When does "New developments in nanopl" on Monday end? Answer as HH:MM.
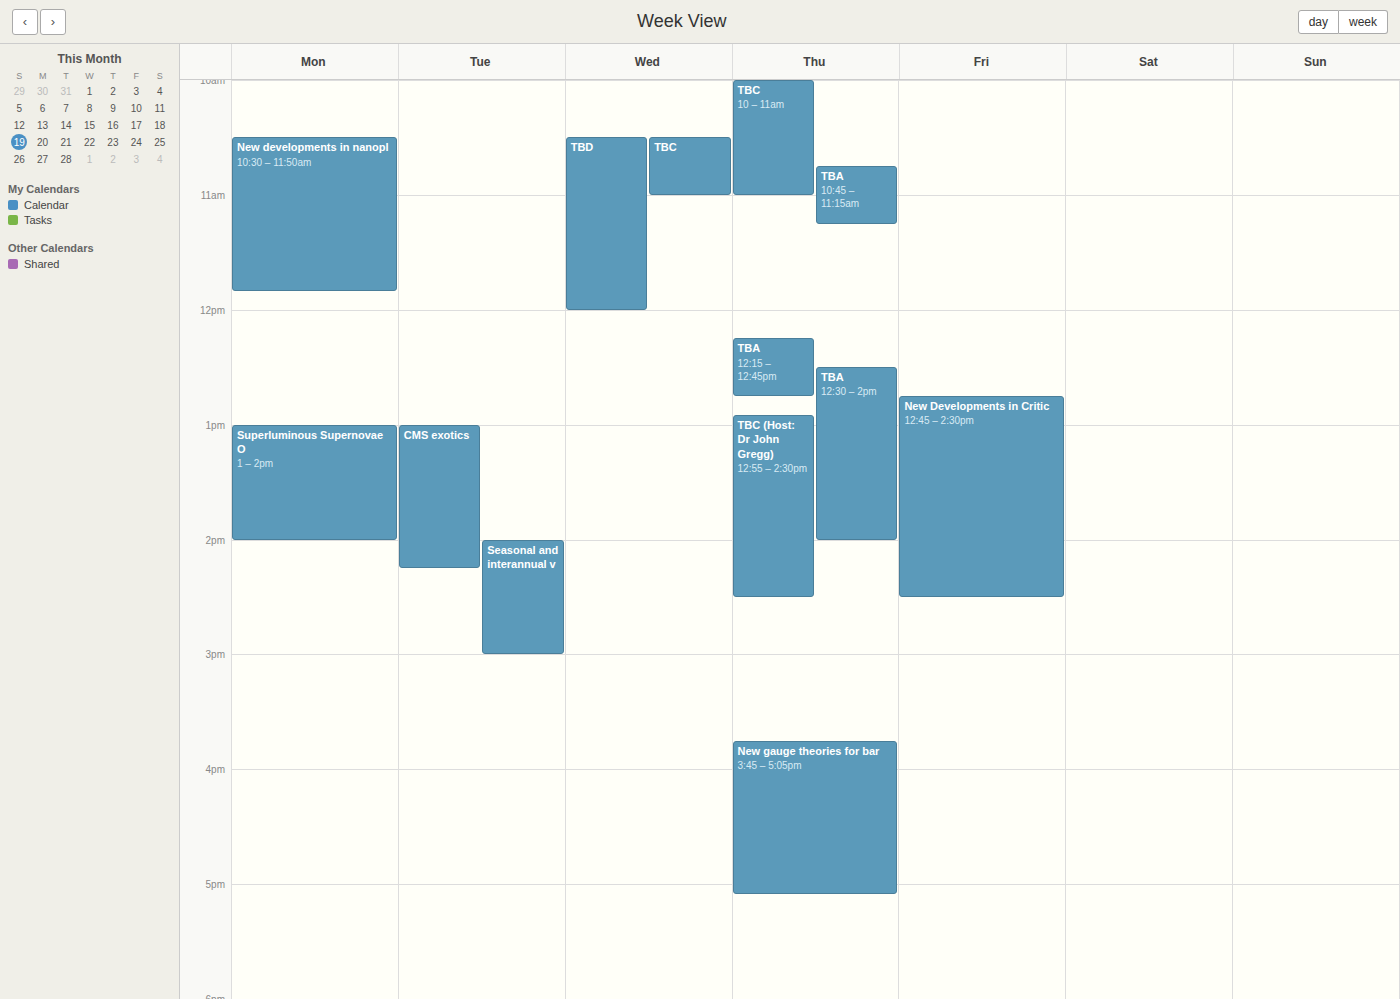
11:50